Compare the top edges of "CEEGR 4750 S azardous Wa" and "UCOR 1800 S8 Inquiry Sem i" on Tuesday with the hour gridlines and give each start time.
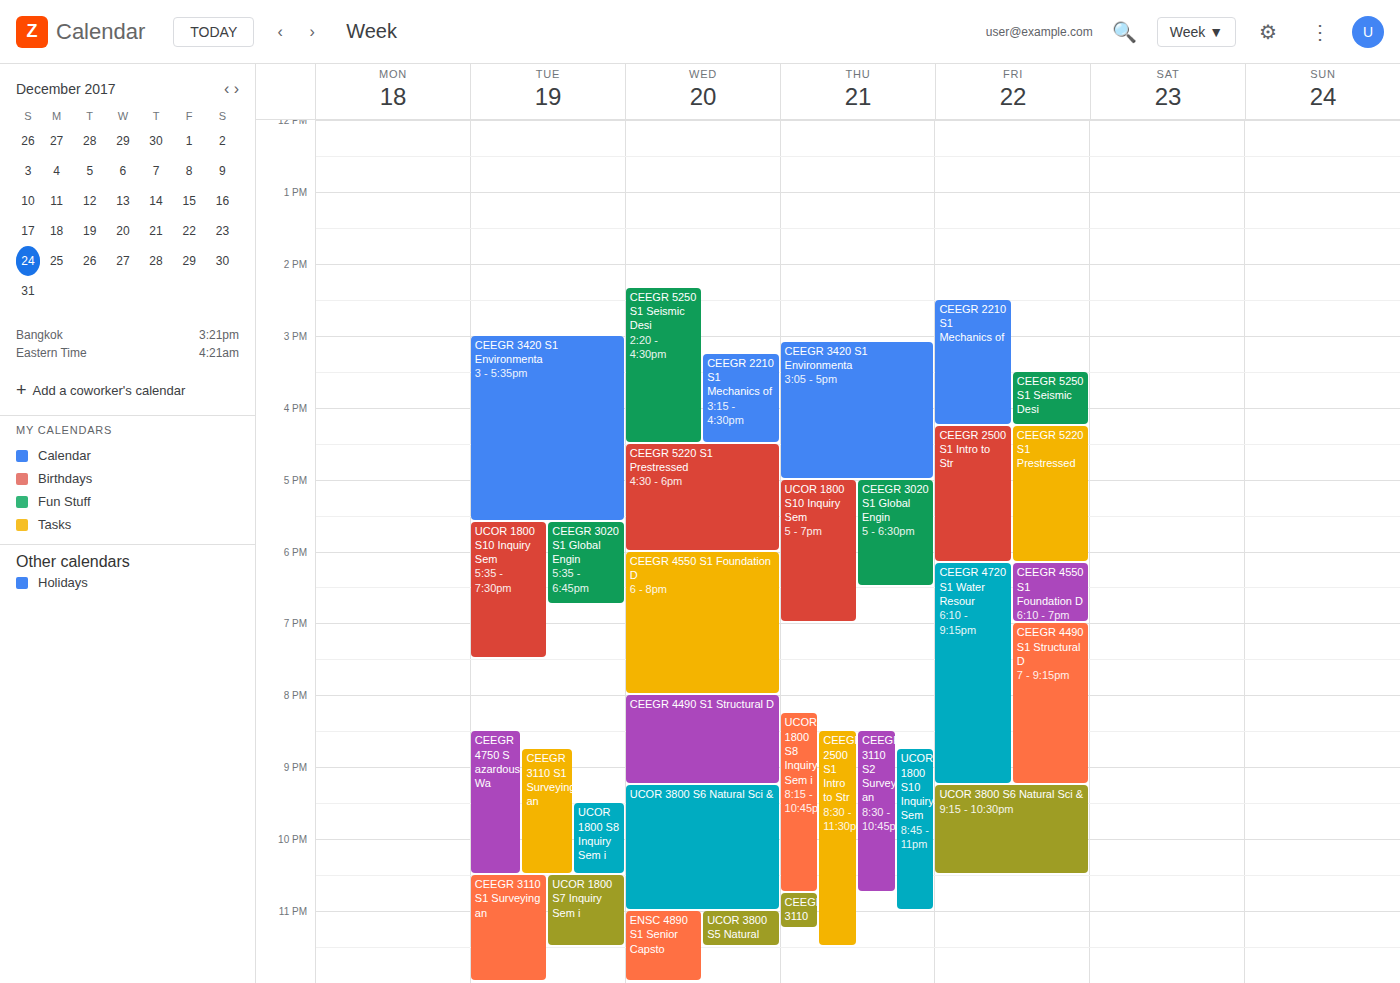
"CEEGR 4750 S azardous Wa": 8:30 PM, halfway between the 8 PM and 9 PM lines. "UCOR 1800 S8 Inquiry Sem i": 9:30 PM, halfway between the 9 PM and 10 PM lines.